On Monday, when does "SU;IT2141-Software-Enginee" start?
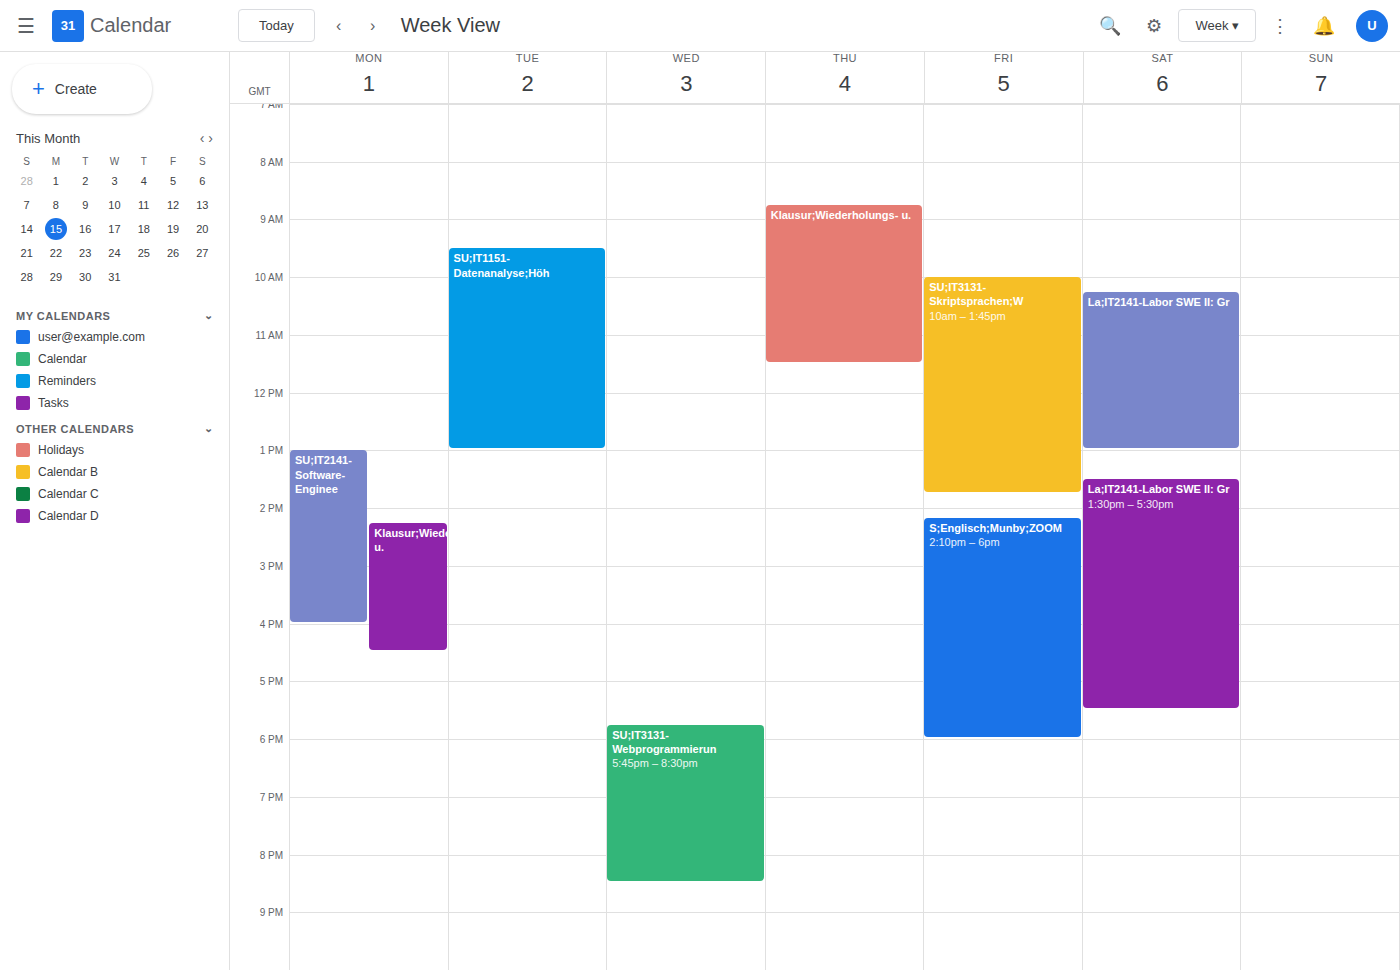
1:00 PM